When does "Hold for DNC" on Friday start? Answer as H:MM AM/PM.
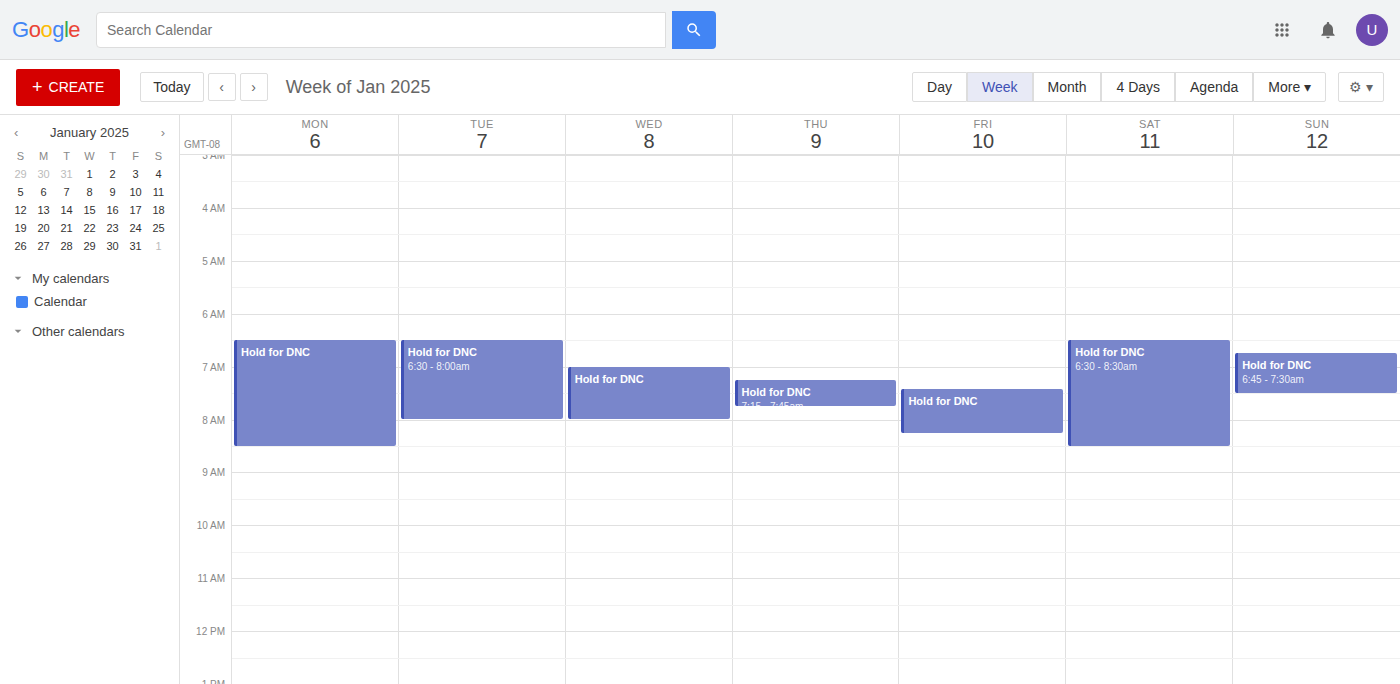
7:25 AM